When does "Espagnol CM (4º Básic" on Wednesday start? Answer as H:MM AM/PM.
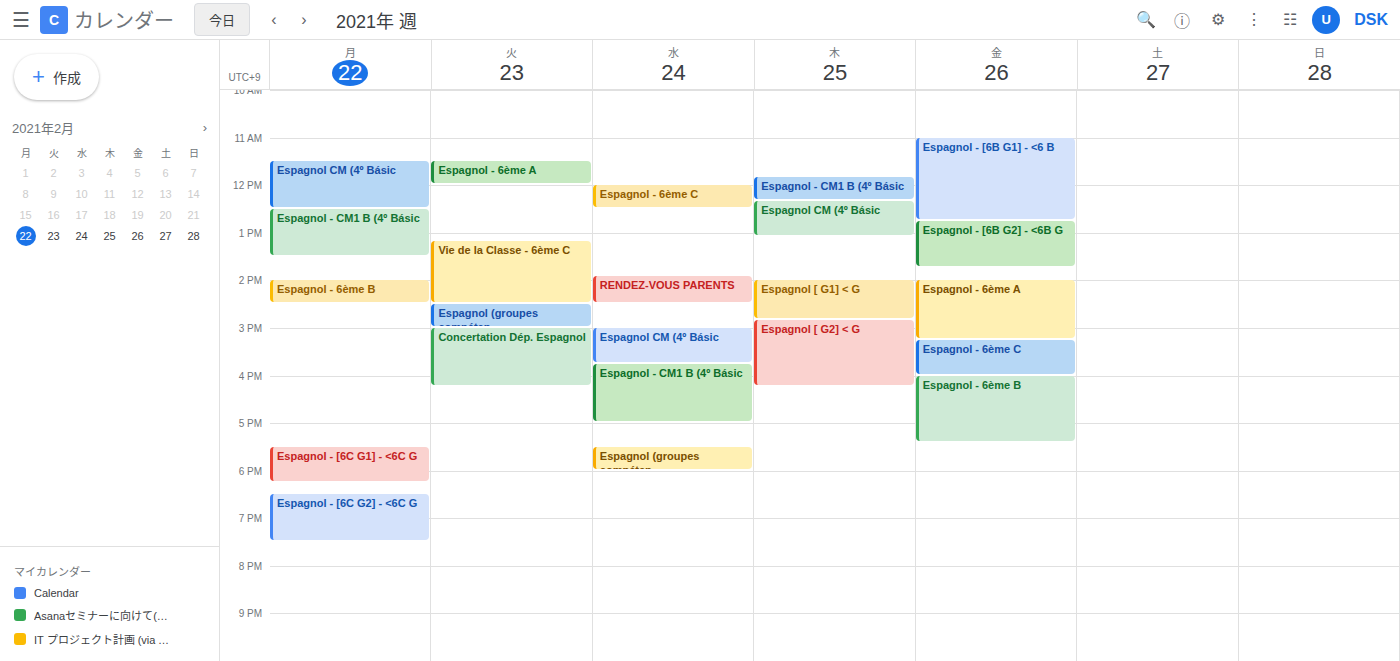
3:00 PM